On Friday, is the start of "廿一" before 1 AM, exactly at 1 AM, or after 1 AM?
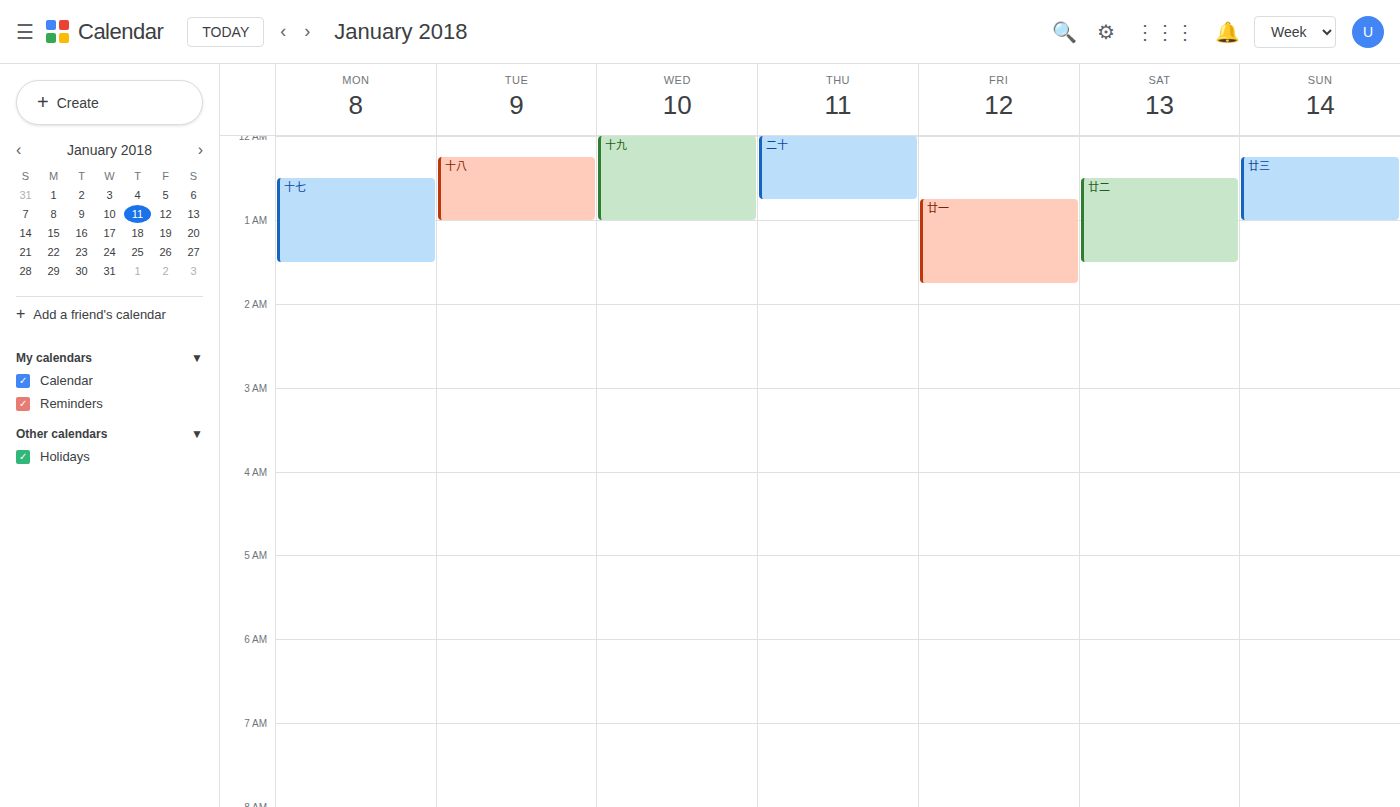
12:45 AM -- before 1 AM, 15 minutes above the 1 AM line.